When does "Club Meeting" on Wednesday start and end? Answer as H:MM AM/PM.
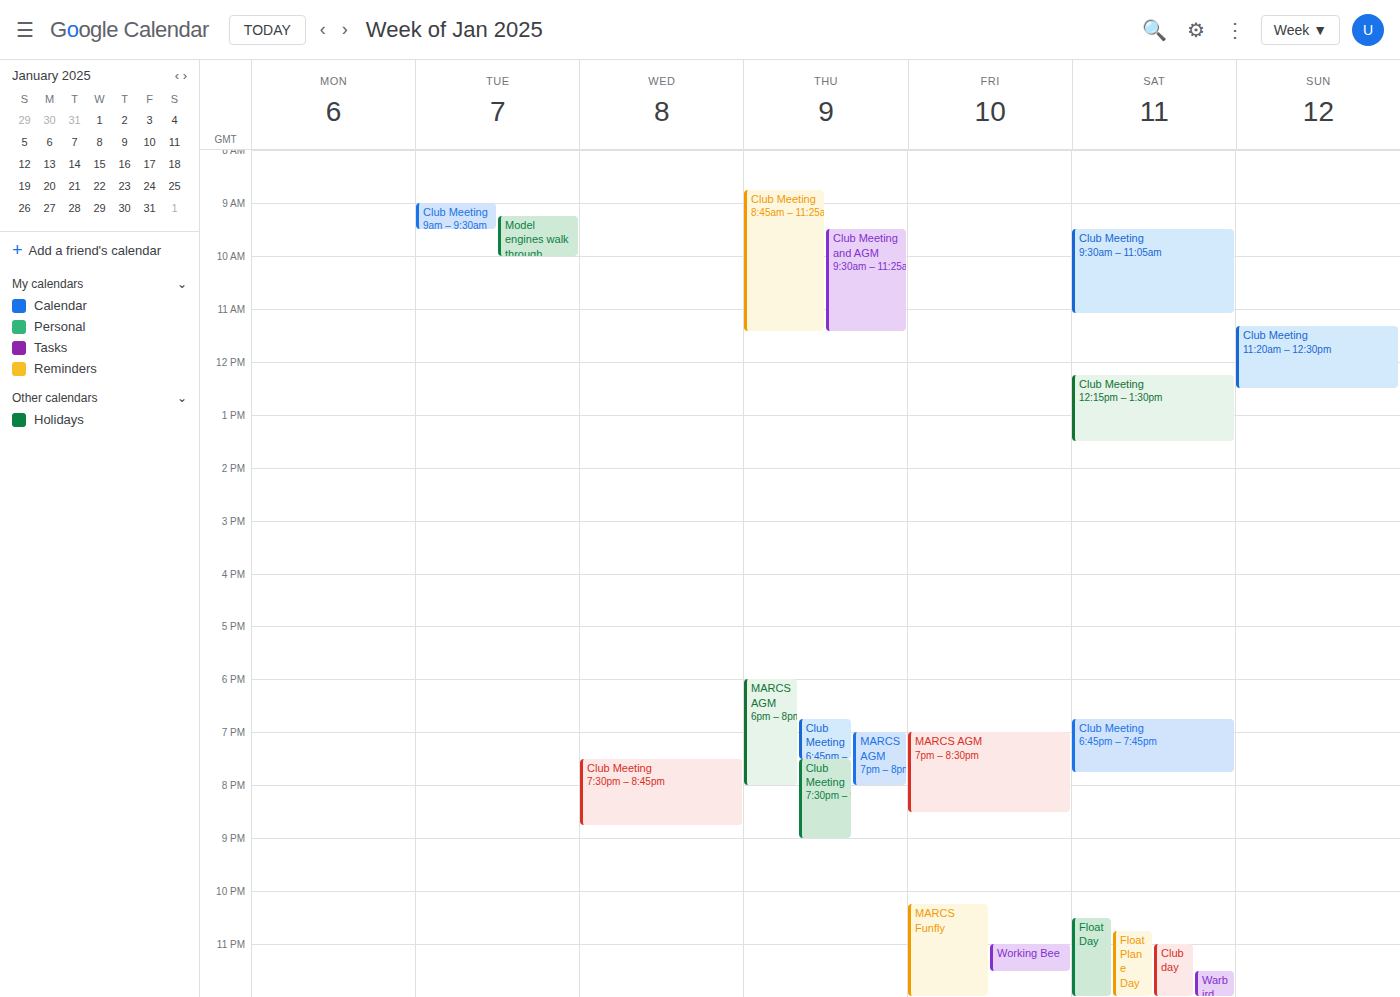
7:30 PM to 8:45 PM